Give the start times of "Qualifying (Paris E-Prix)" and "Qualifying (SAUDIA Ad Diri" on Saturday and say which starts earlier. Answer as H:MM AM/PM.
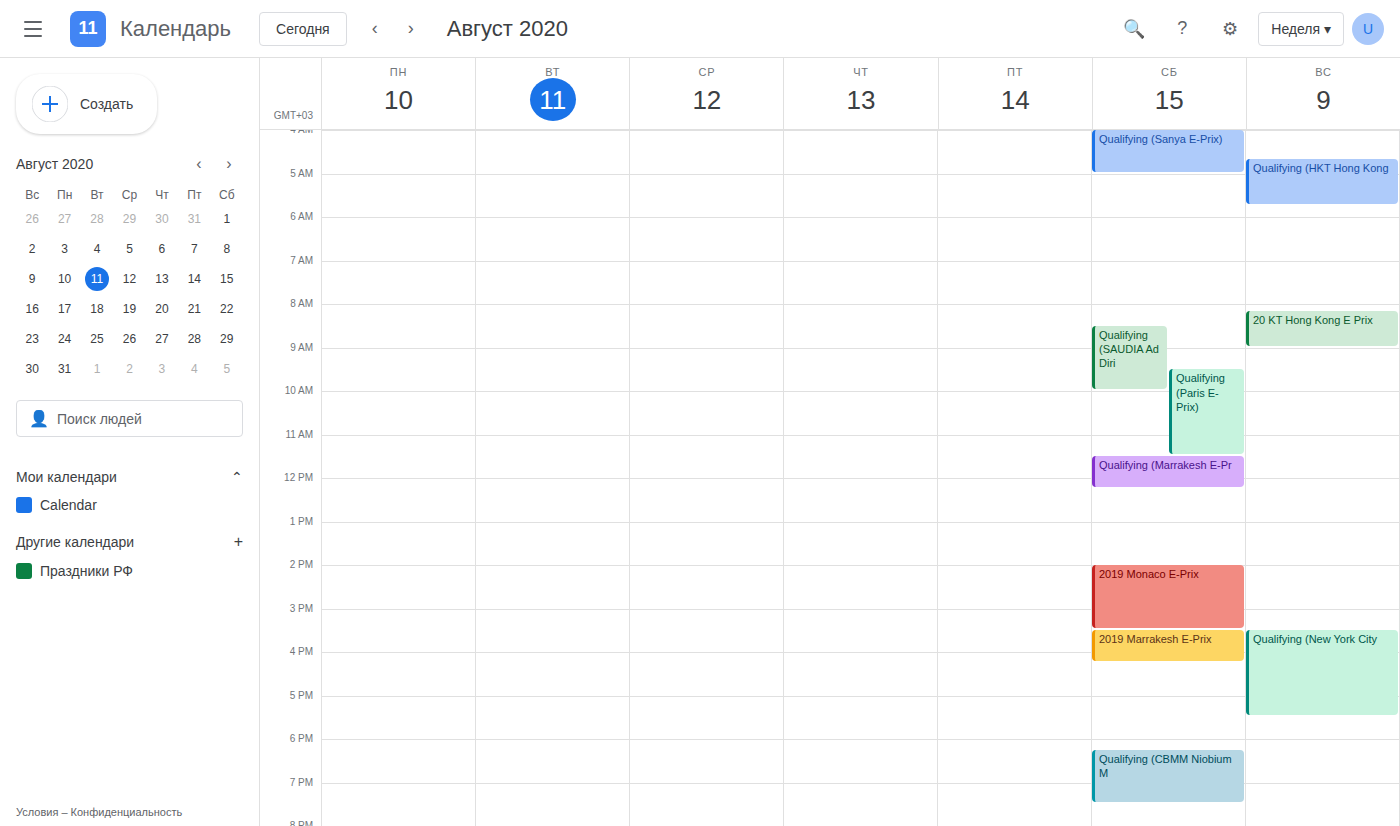
"Qualifying (SAUDIA Ad Diri" 8:30 AM; "Qualifying (Paris E-Prix)" 9:30 AM.